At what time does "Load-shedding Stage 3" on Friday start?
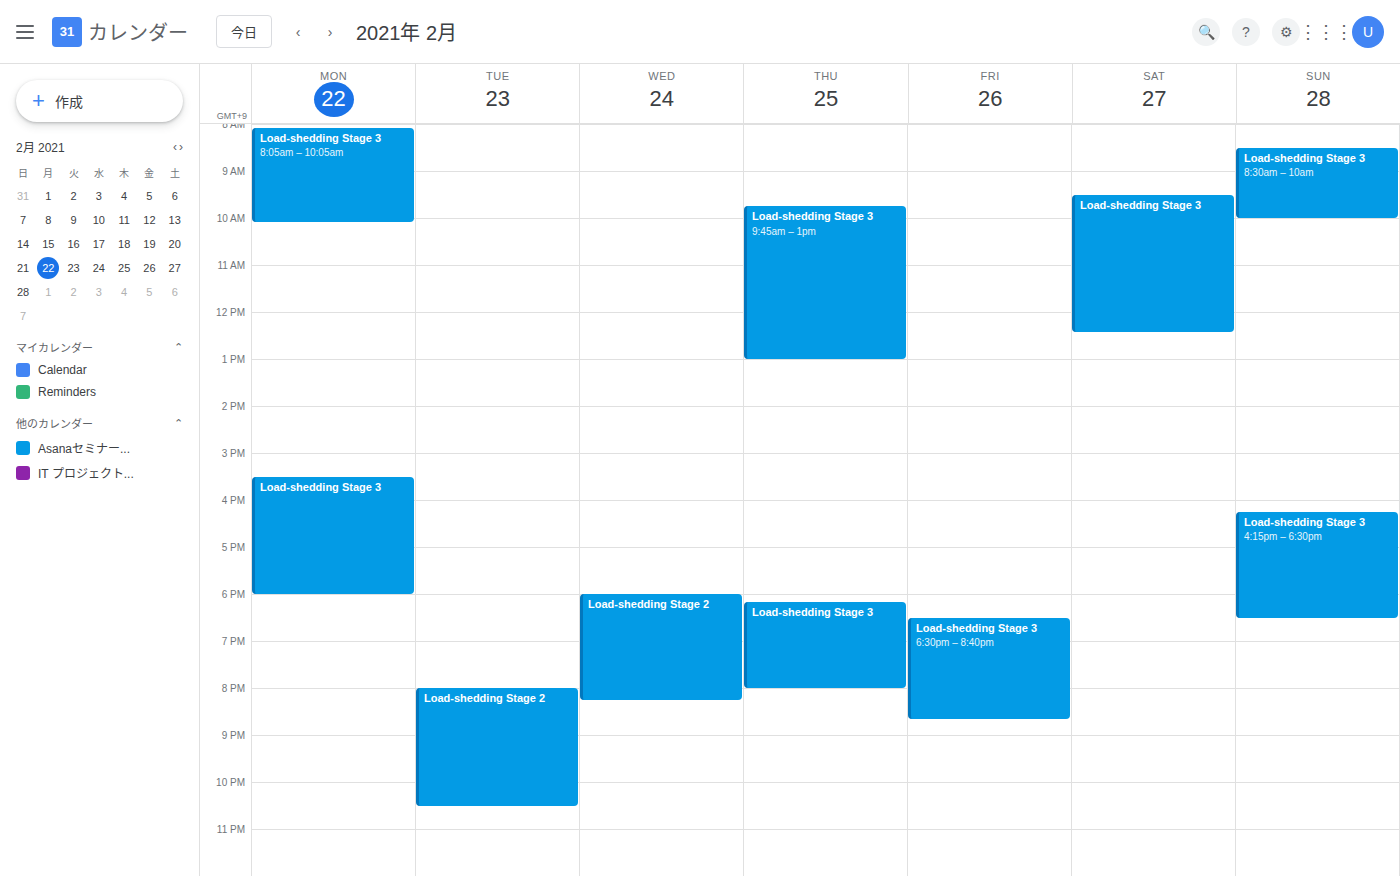
6:30 PM